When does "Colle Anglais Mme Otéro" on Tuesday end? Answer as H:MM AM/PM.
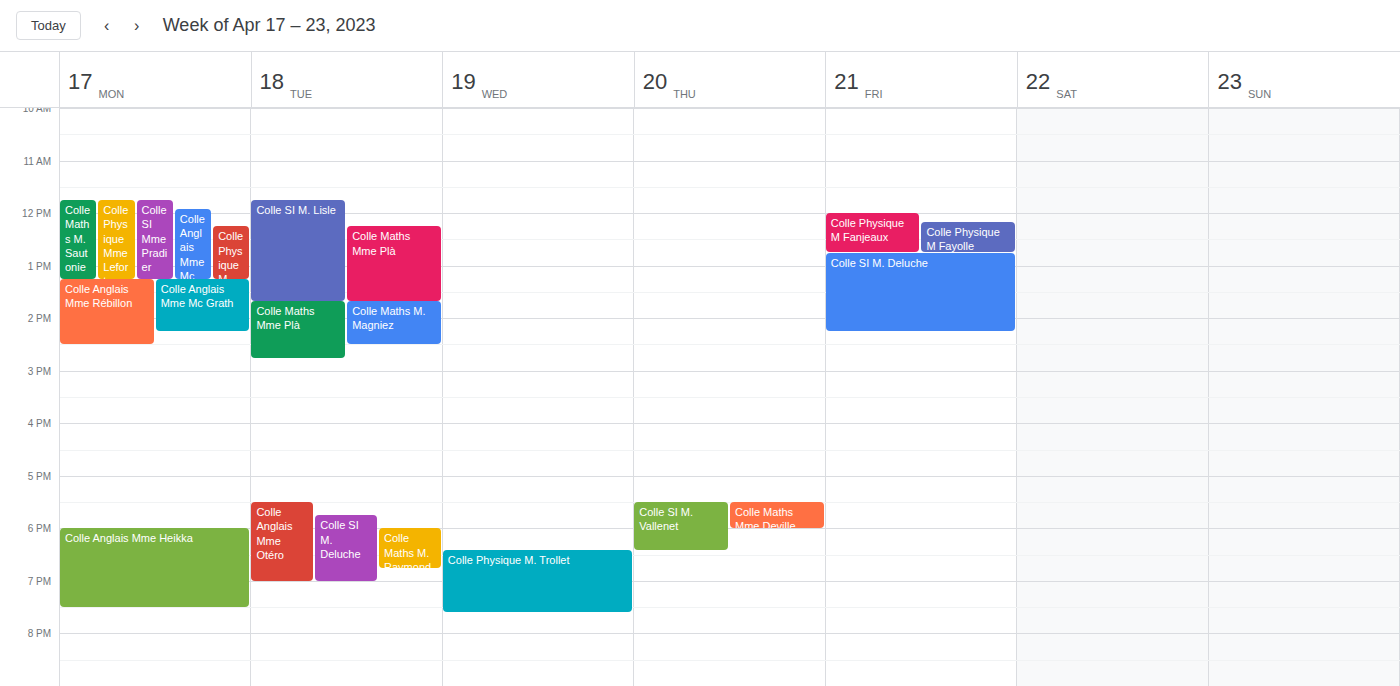
7:00 PM